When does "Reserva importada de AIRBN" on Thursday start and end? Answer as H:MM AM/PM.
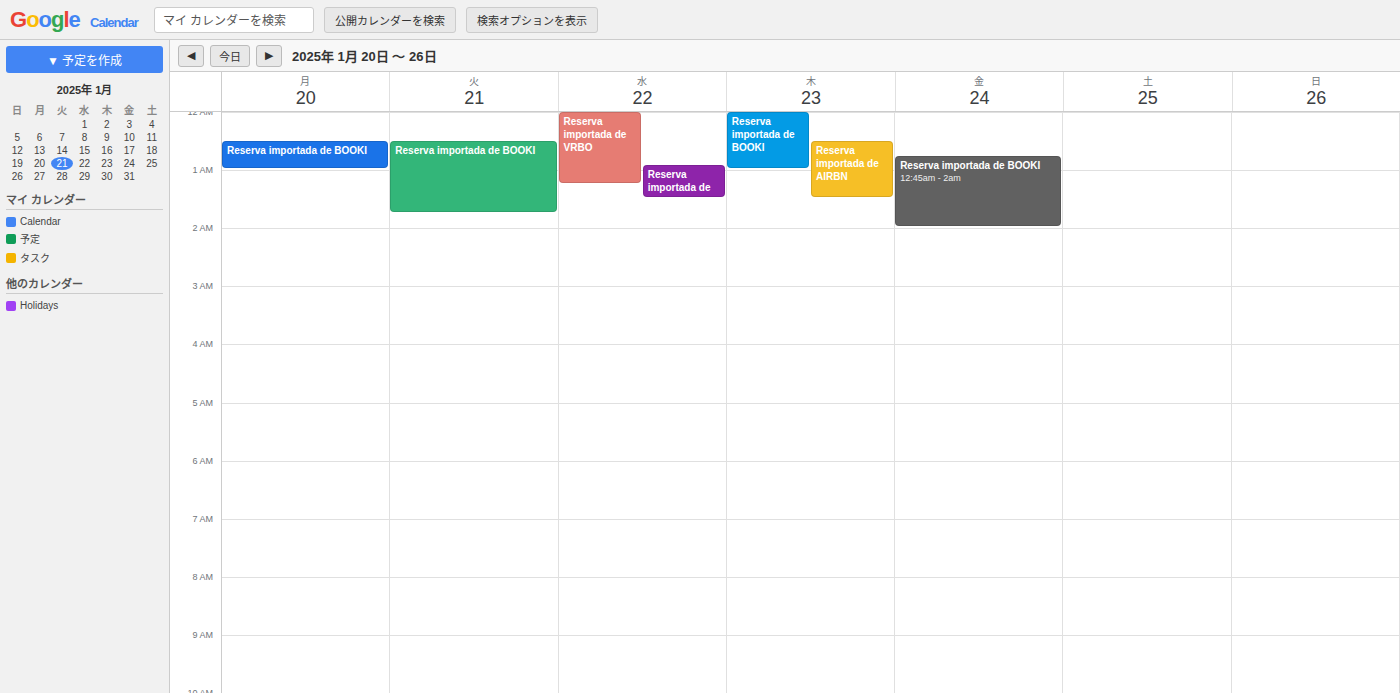
12:30 AM to 1:30 AM